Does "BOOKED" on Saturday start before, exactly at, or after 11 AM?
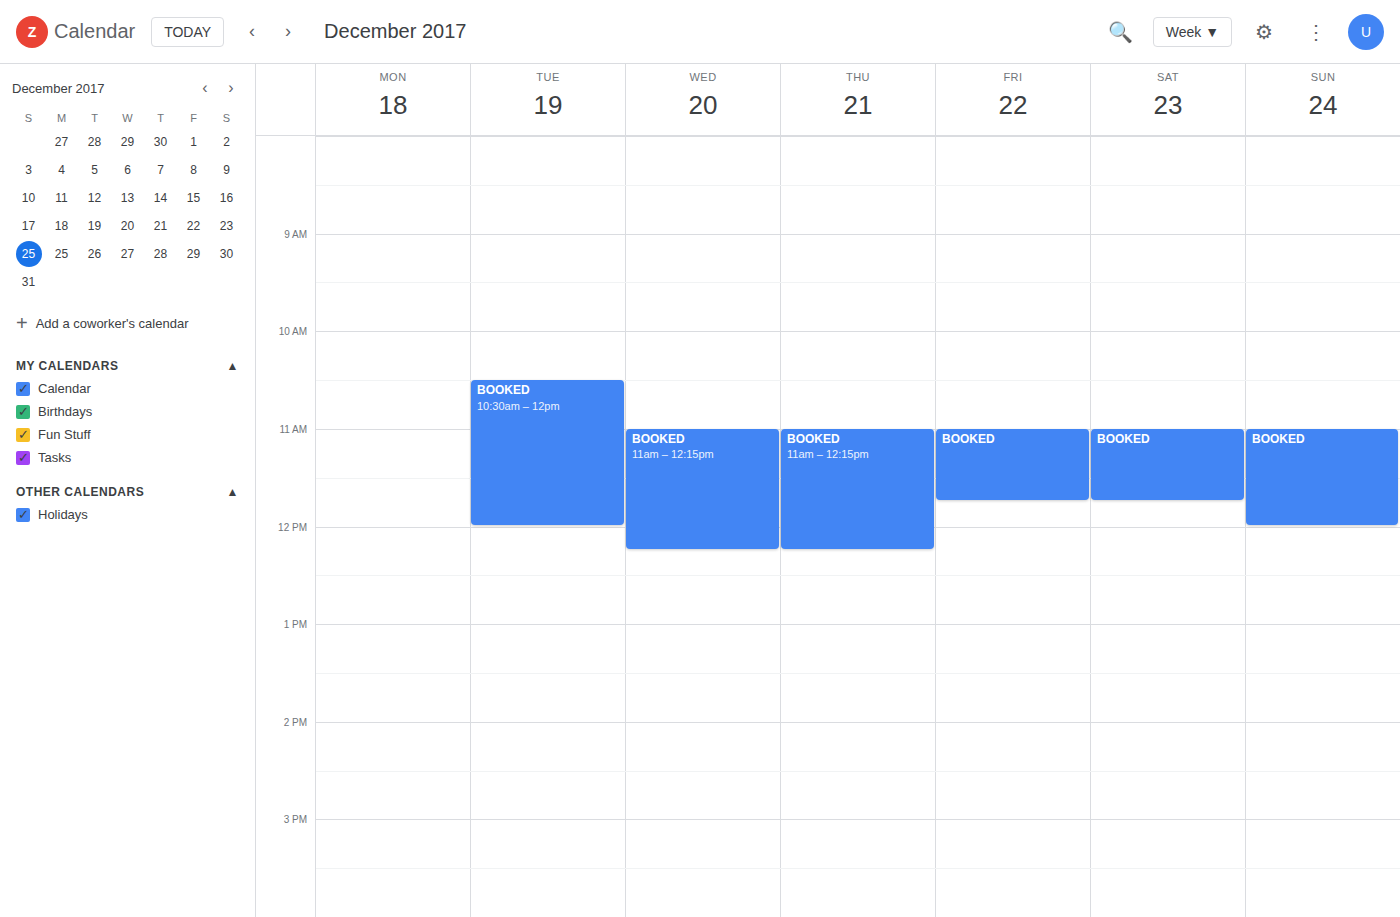
11:00 AM -- exactly at 11 AM, on the 11 AM line.